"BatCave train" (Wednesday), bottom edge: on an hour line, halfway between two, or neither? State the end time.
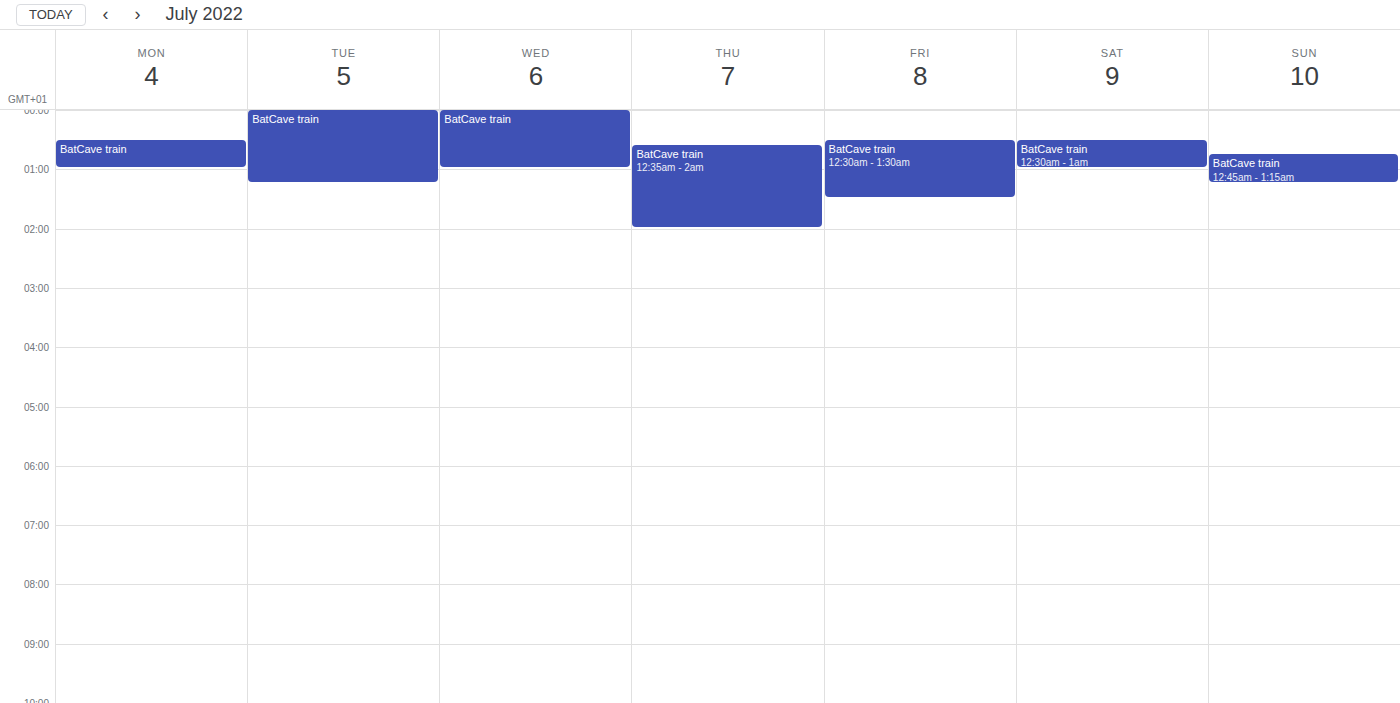
1:00 AM -- exactly on the 1 AM line.